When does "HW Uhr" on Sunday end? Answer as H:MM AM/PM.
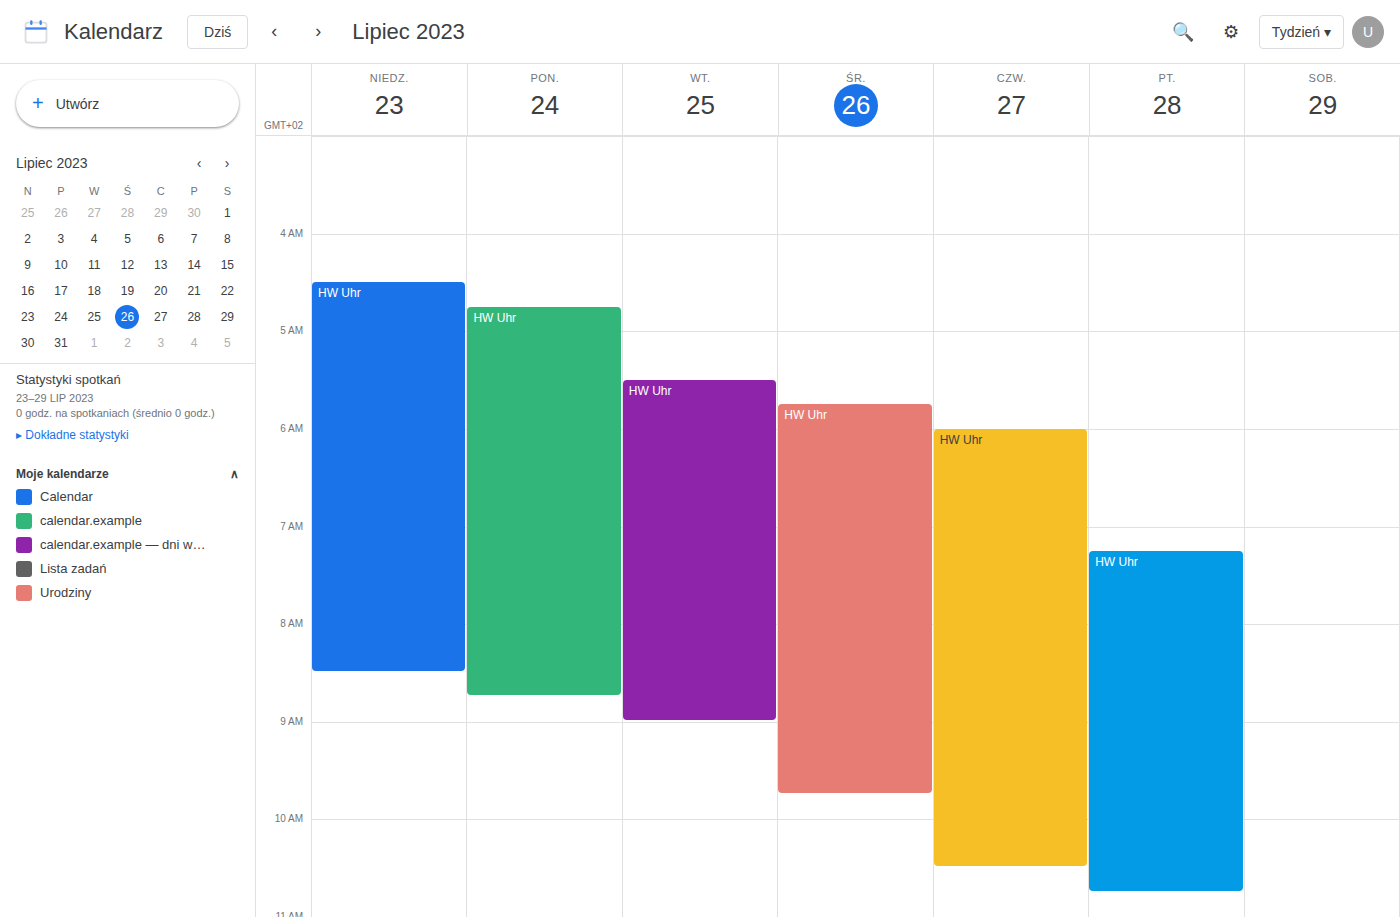
8:30 AM